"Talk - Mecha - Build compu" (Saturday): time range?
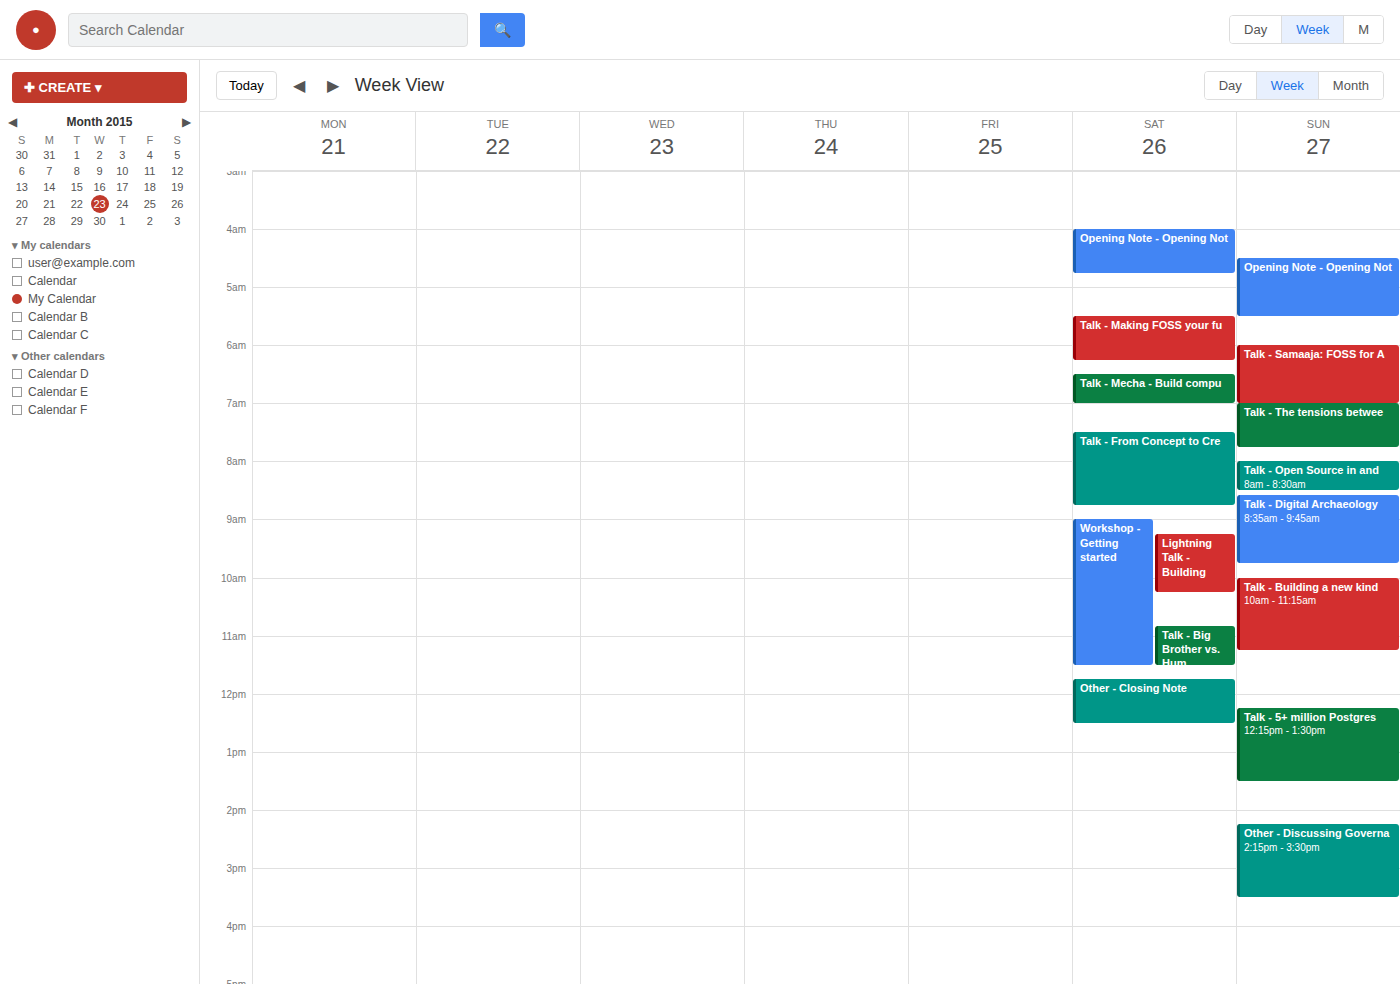
6:30 AM to 7:00 AM